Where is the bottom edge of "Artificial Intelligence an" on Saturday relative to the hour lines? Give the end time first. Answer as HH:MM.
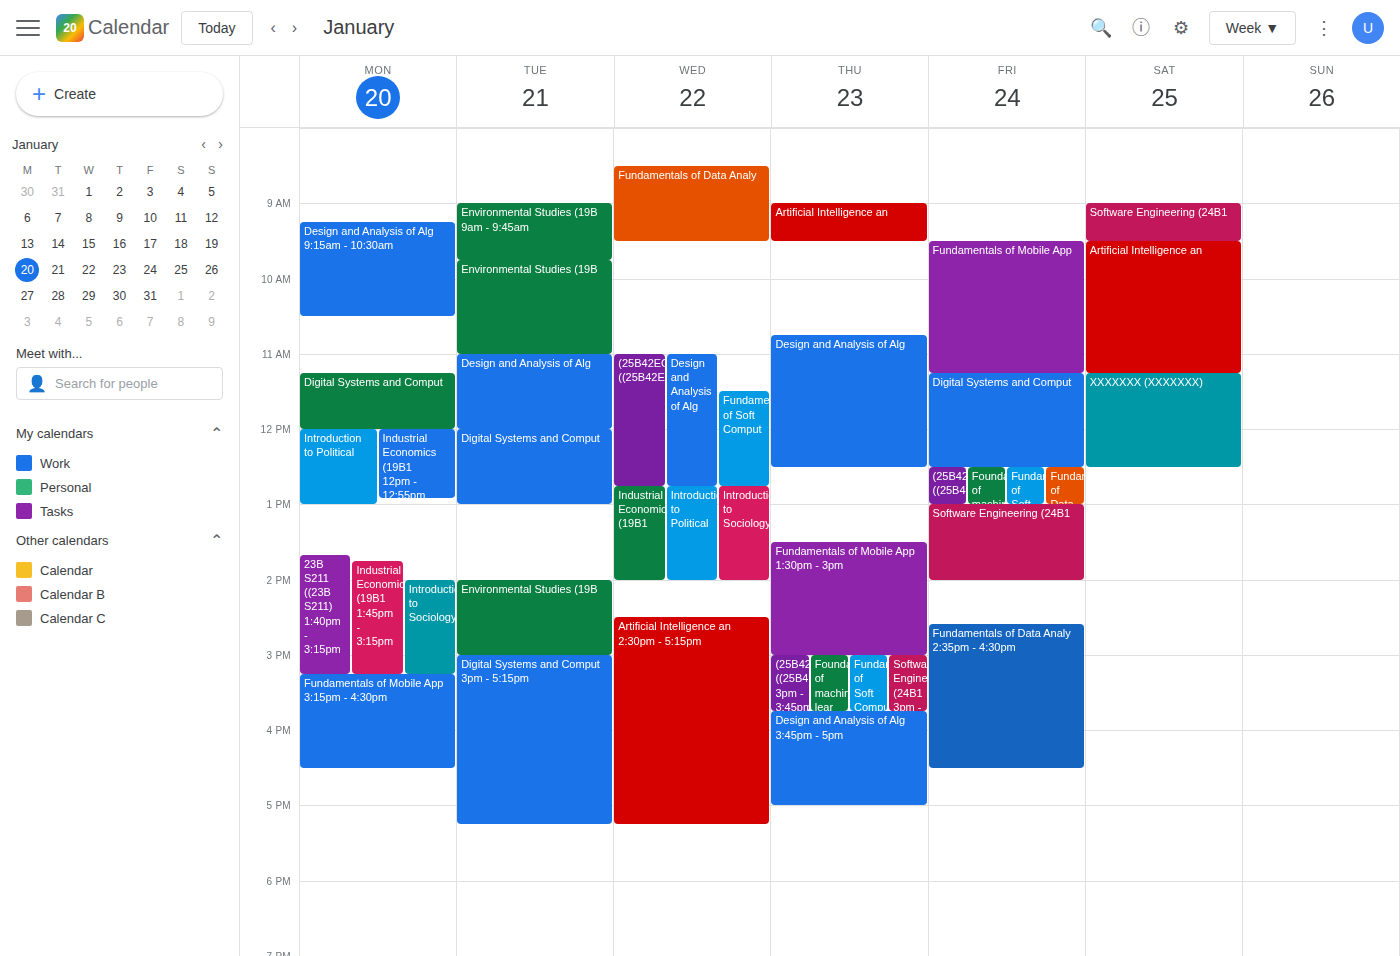
11:15 -- neither: a quarter of the way from the 11:00 line to the 12:00 line.